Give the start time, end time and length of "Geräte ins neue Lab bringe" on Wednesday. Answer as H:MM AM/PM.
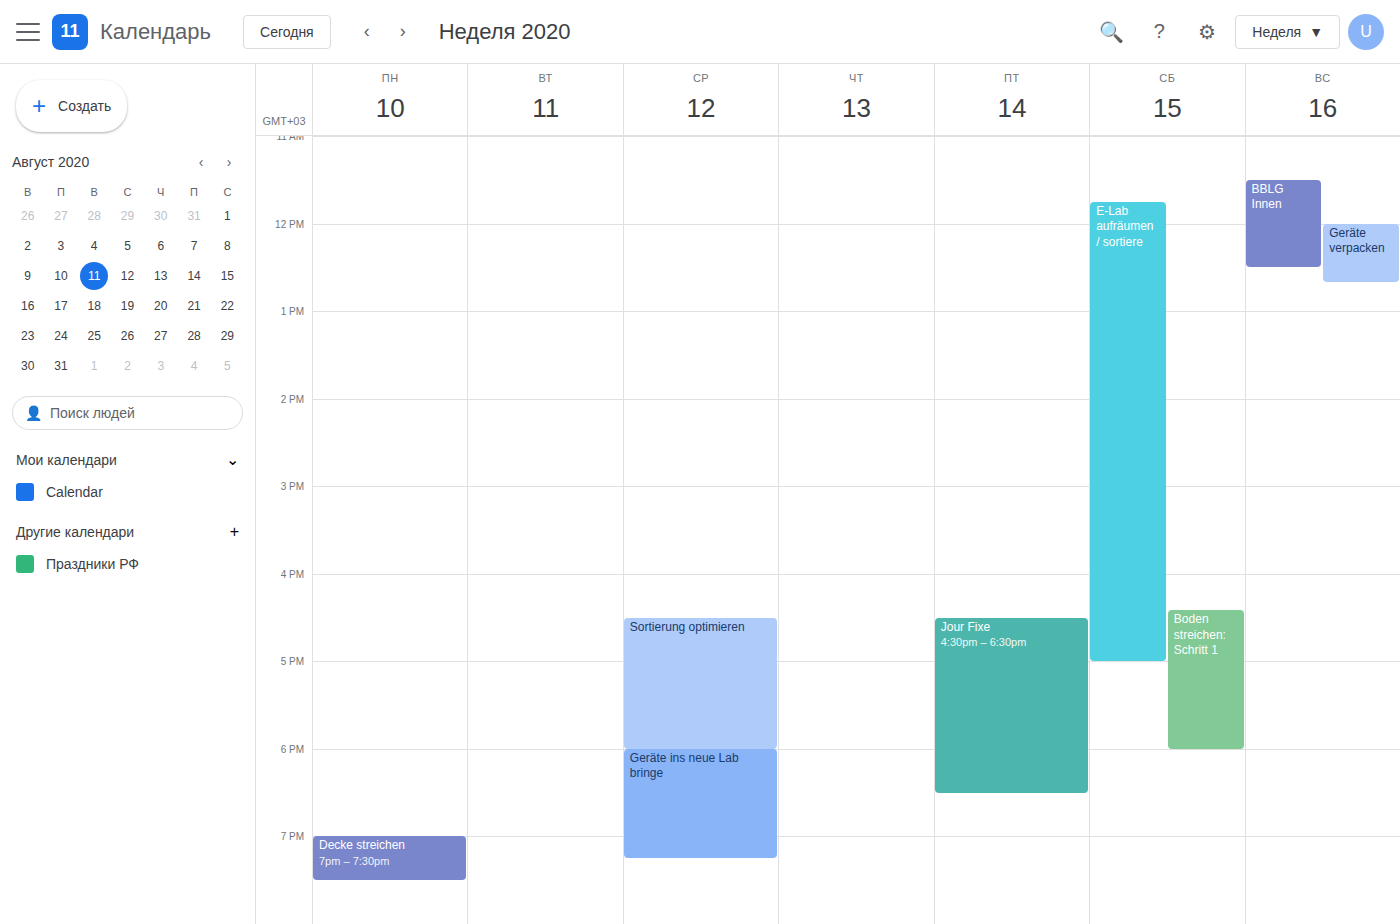
6:00 PM to 7:15 PM, 1 hour 15 minutes